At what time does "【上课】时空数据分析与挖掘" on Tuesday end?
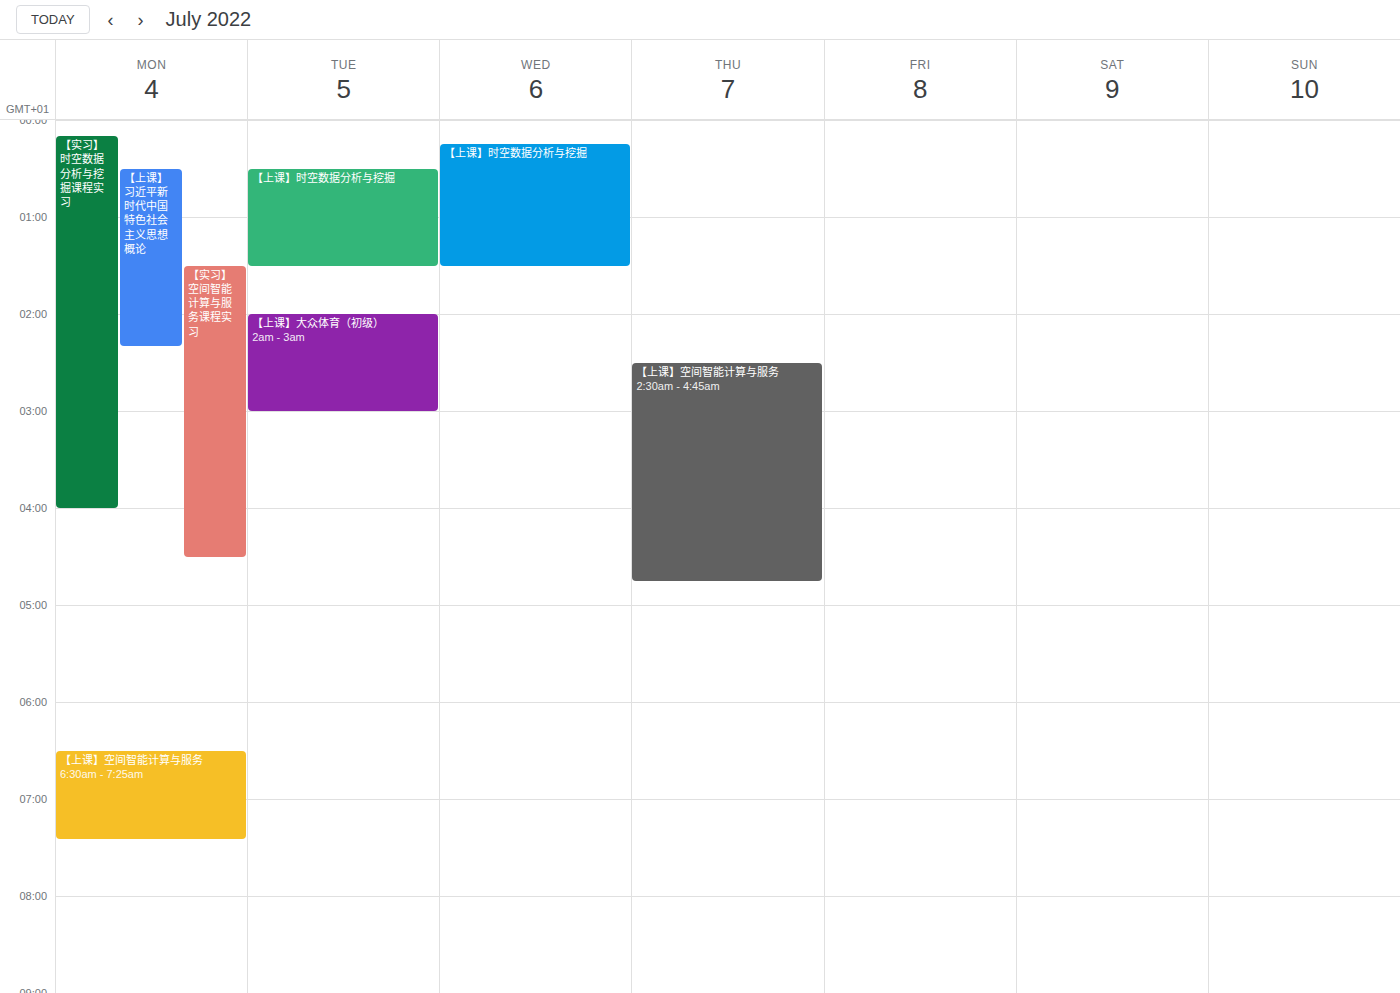
1:30 AM